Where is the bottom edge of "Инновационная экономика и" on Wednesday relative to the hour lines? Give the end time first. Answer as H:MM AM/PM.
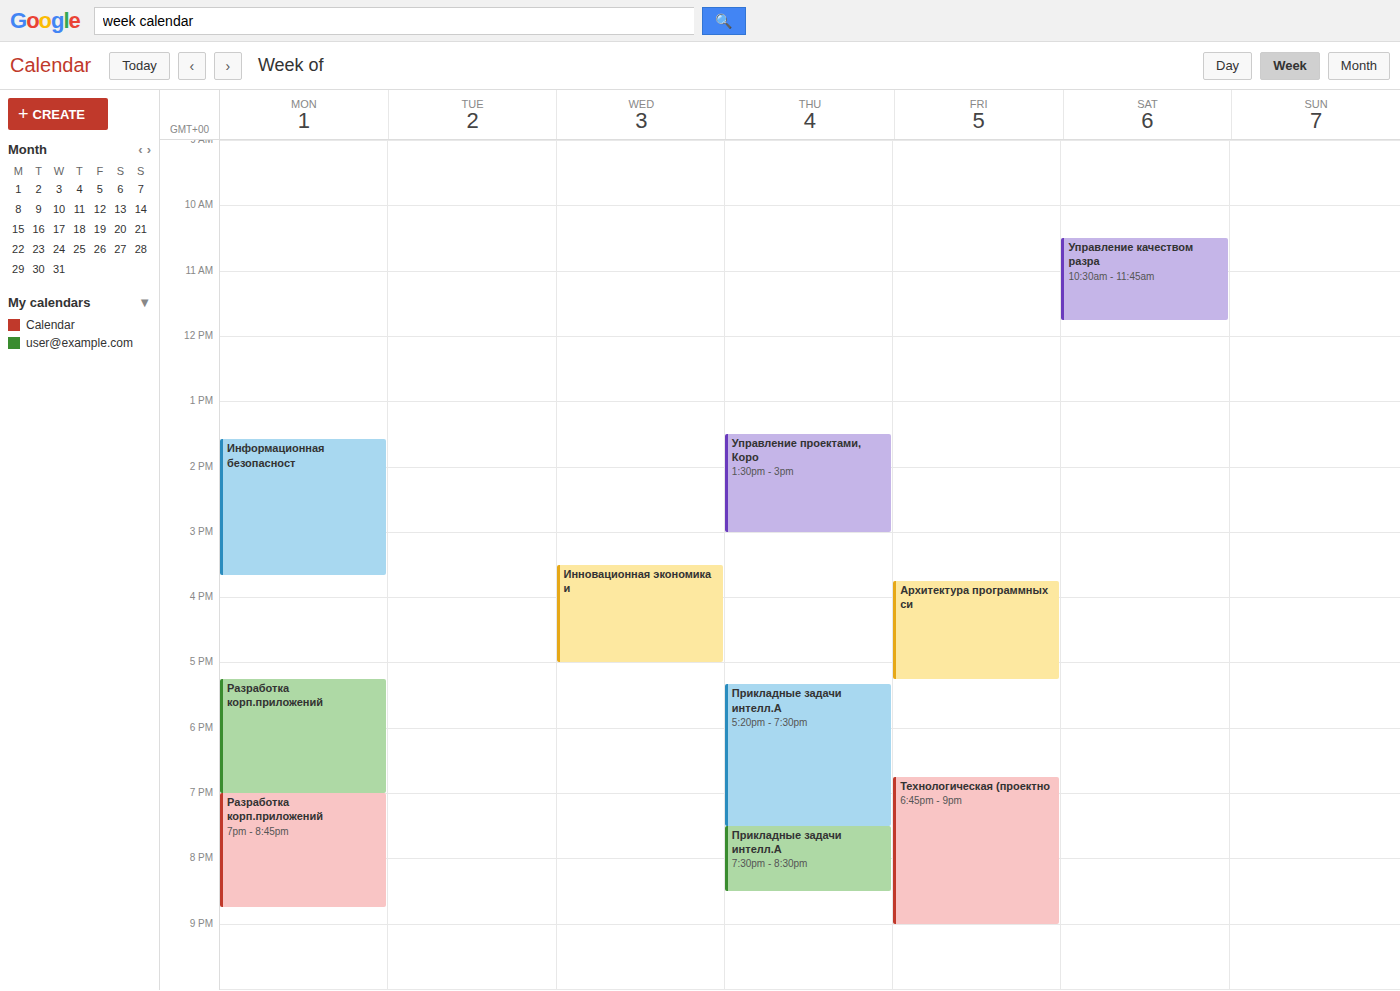
5:00 PM -- exactly on the 5 PM line.